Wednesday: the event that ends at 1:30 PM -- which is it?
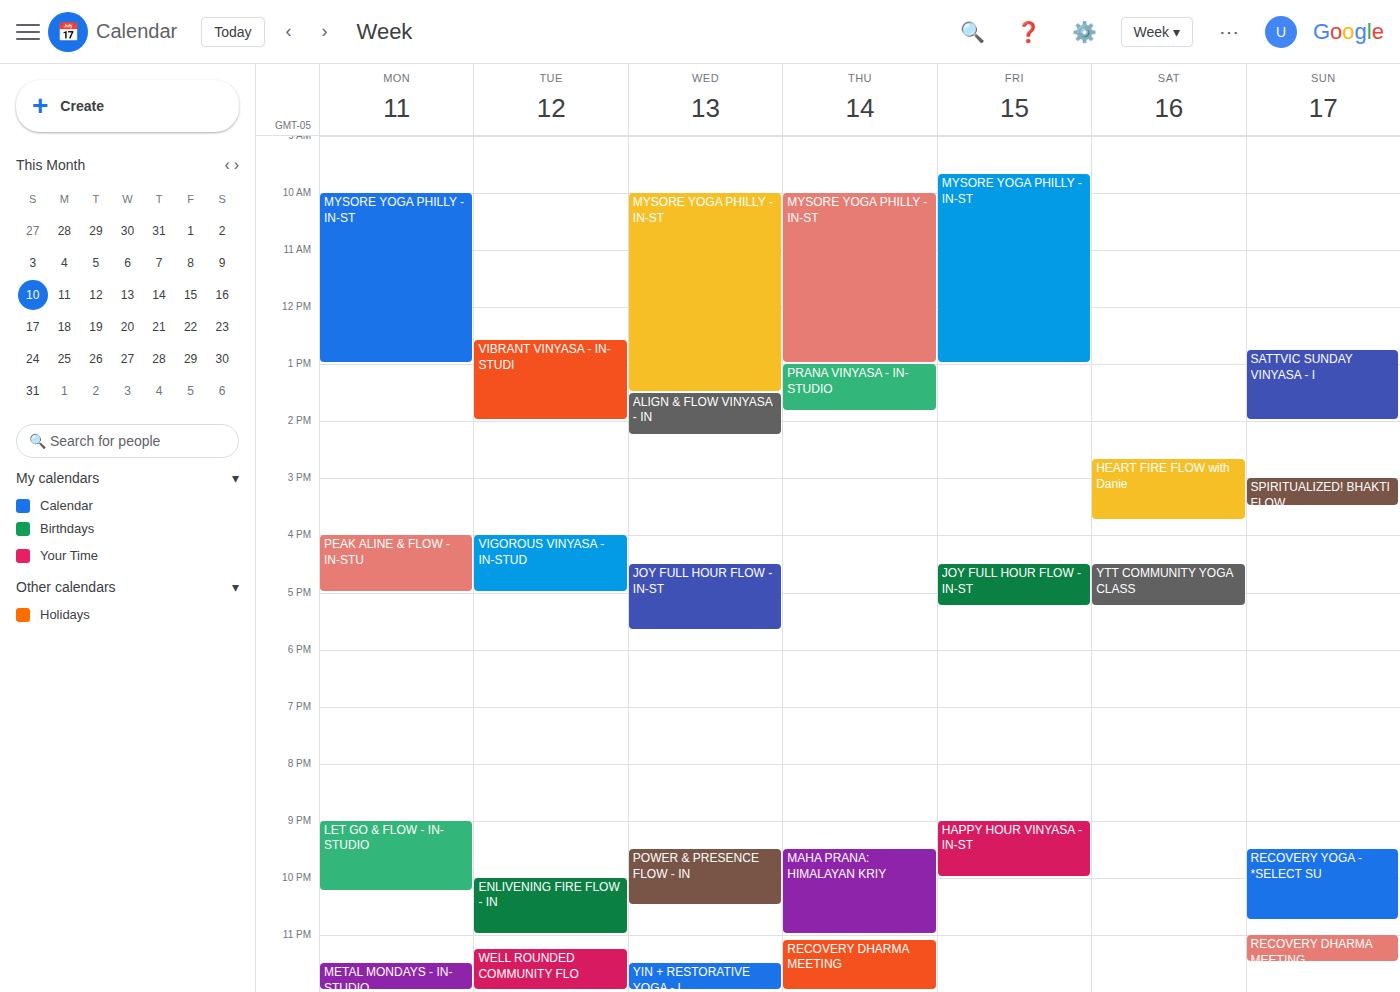
"MYSORE YOGA PHILLY - IN-ST"